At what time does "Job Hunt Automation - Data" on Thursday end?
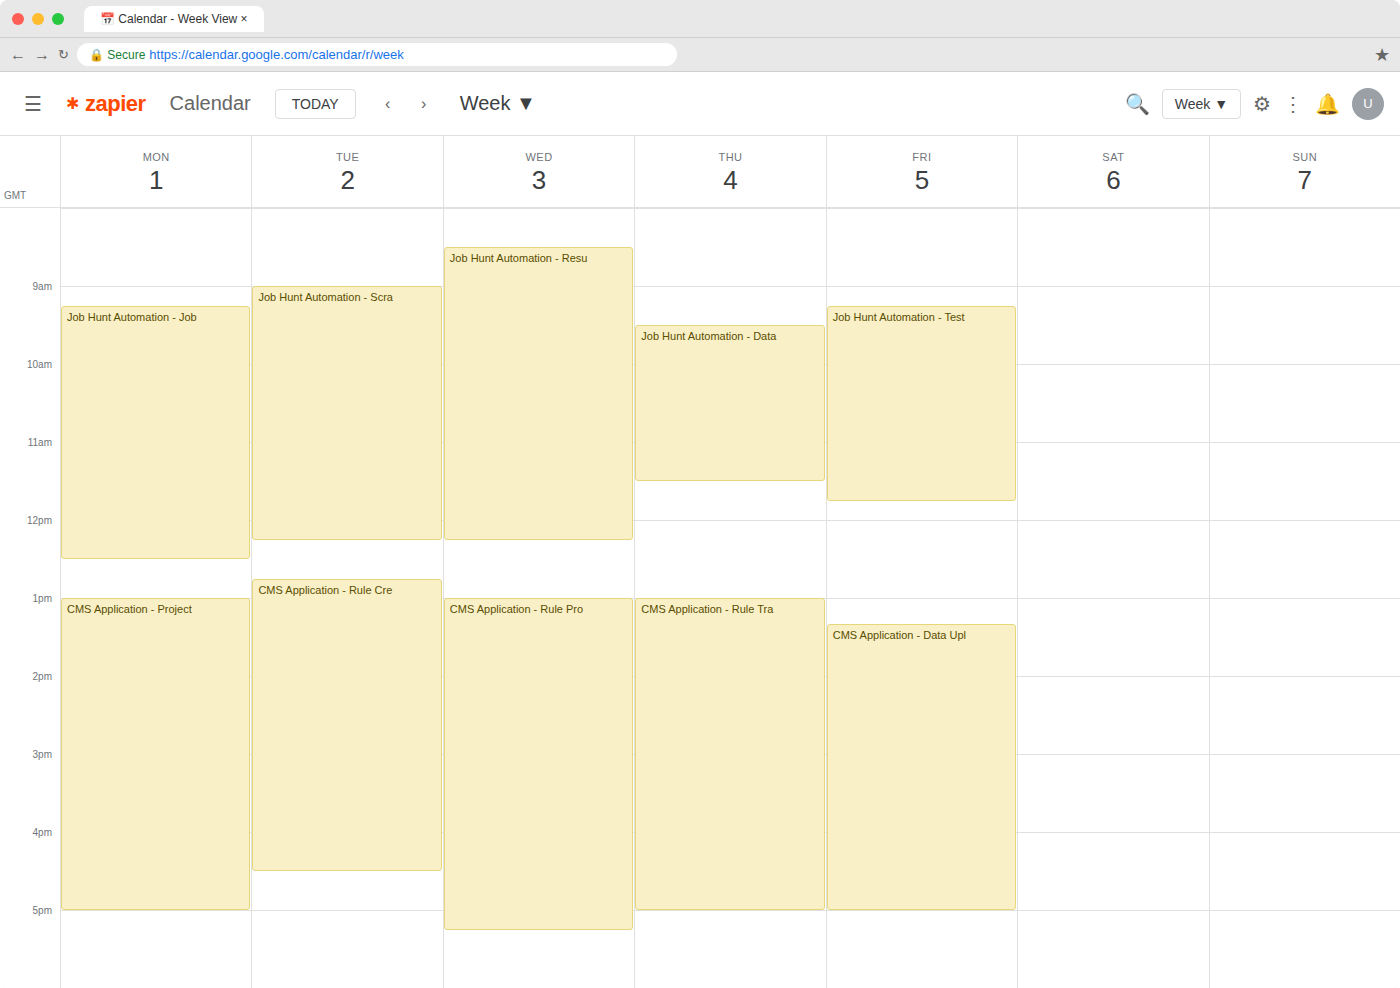
11:30 AM